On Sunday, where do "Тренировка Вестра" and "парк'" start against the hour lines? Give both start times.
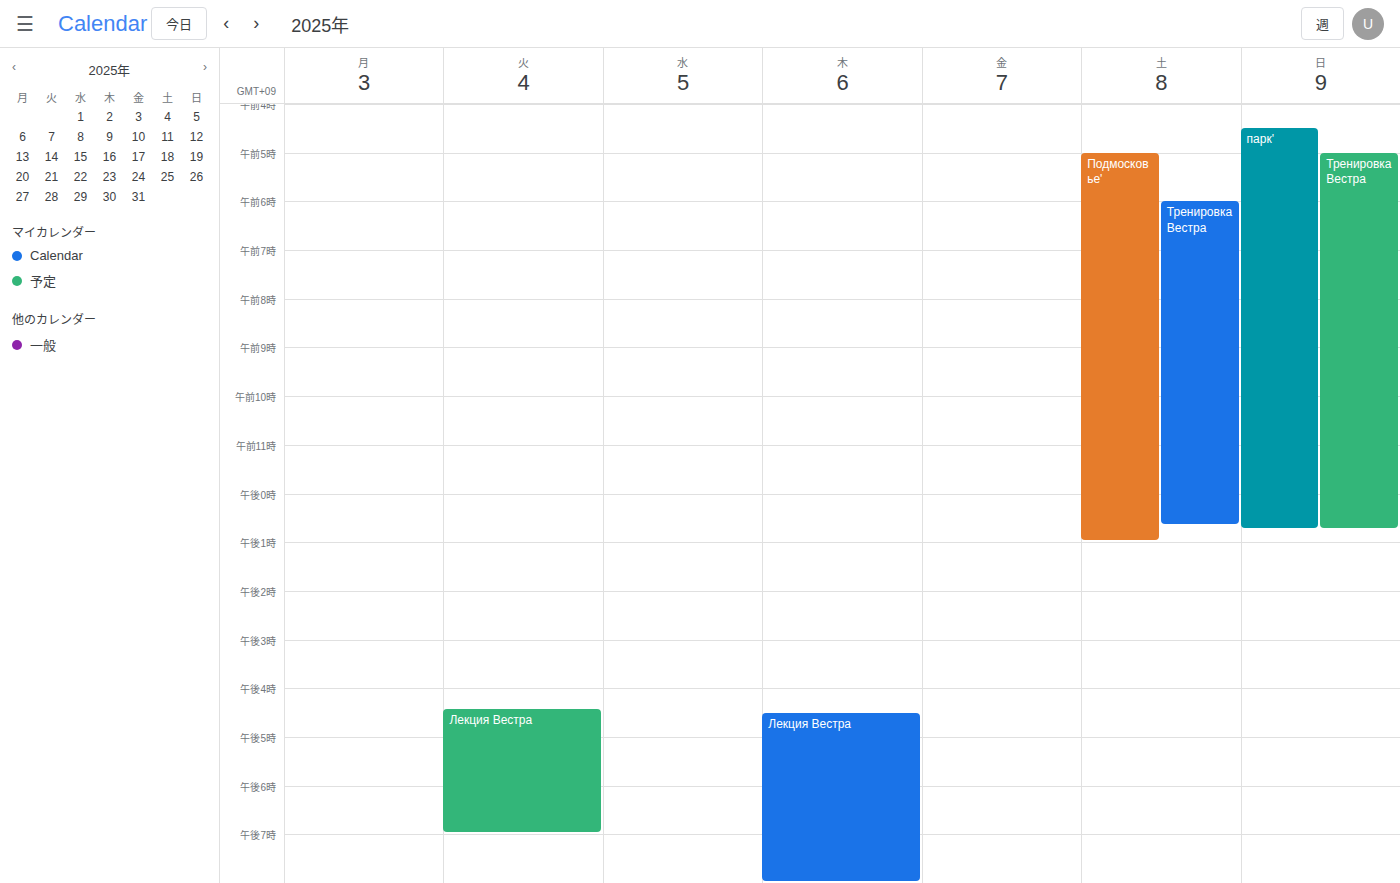
"Тренировка Вестра": 5:00 AM, exactly on the 5 AM line. "парк'": 4:30 AM, halfway between the 4 AM and 5 AM lines.